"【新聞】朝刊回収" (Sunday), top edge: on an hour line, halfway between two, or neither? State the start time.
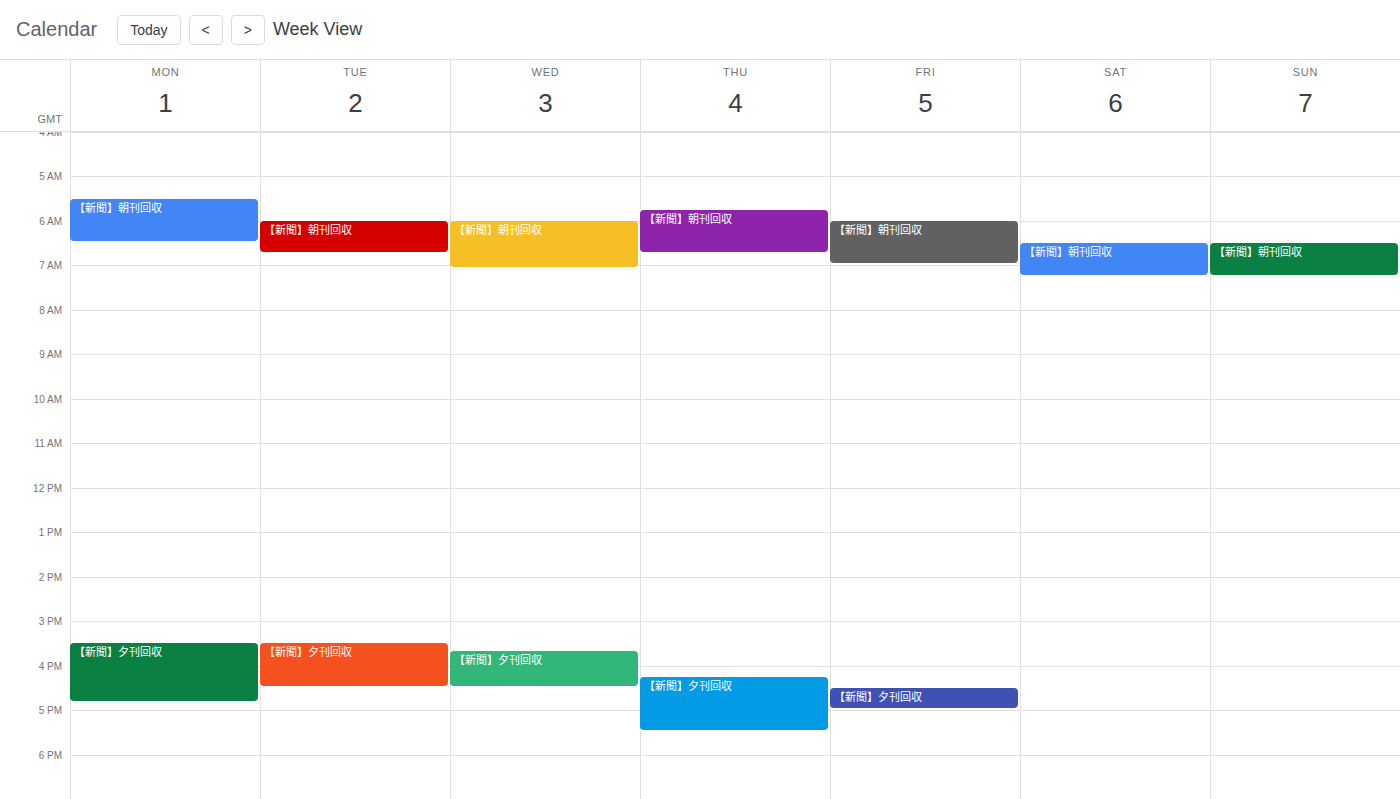
6:30 AM -- halfway between the 6 AM and 7 AM lines.